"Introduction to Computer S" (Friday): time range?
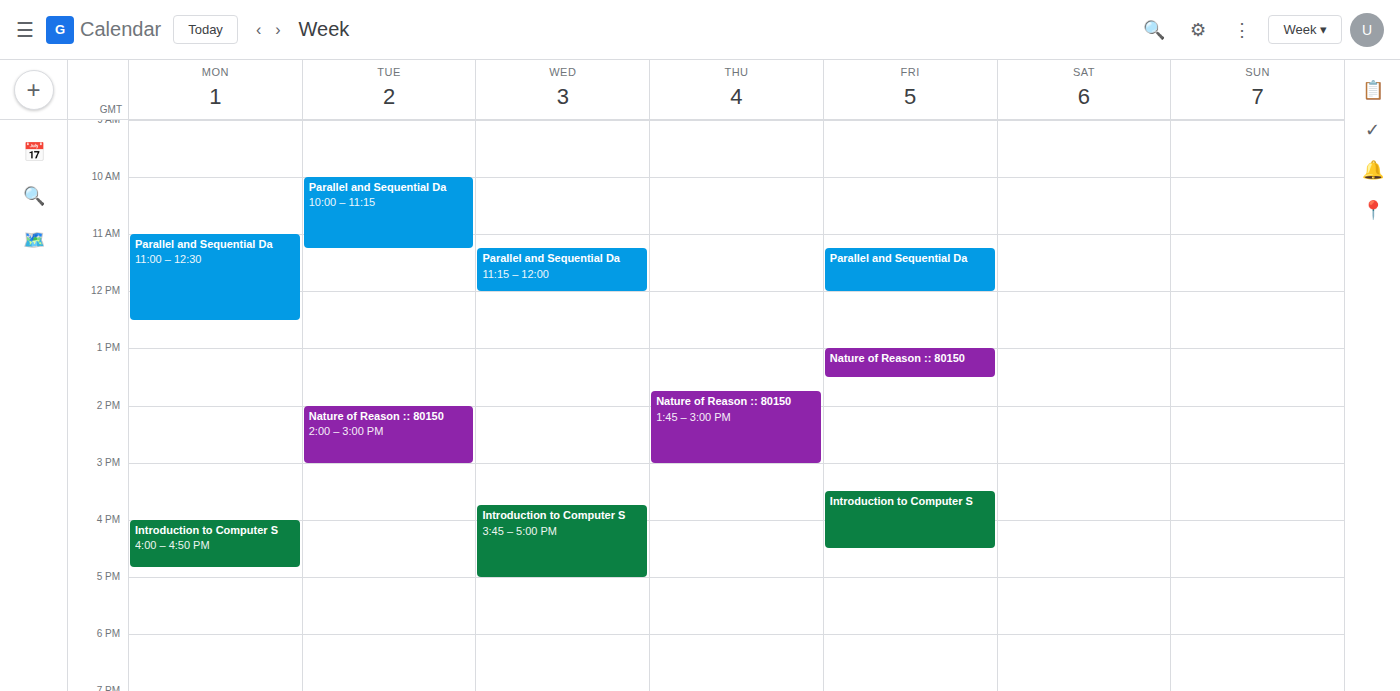
15:30 to 16:30